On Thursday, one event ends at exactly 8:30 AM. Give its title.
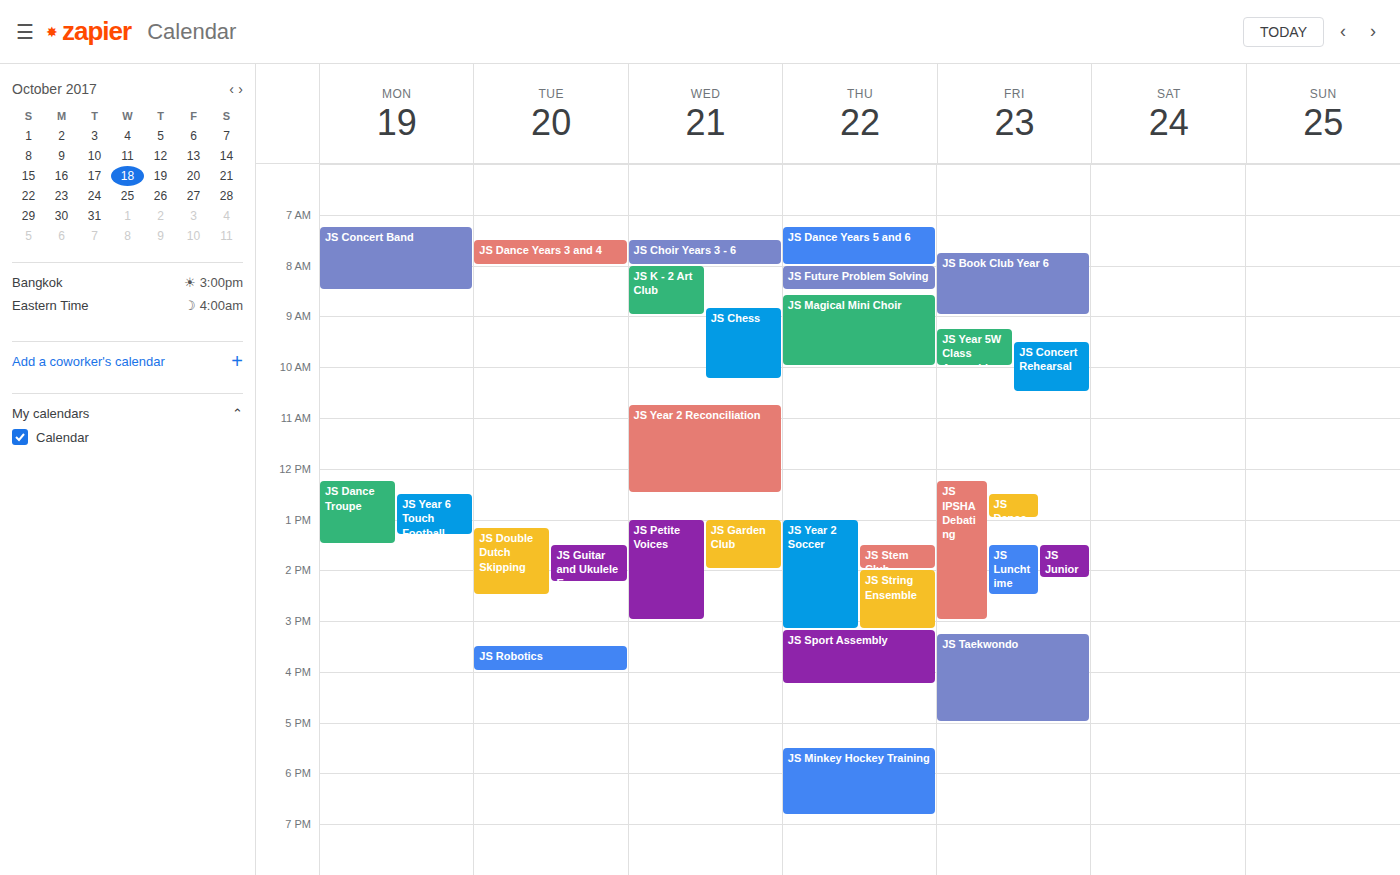
"JS Future Problem Solving"